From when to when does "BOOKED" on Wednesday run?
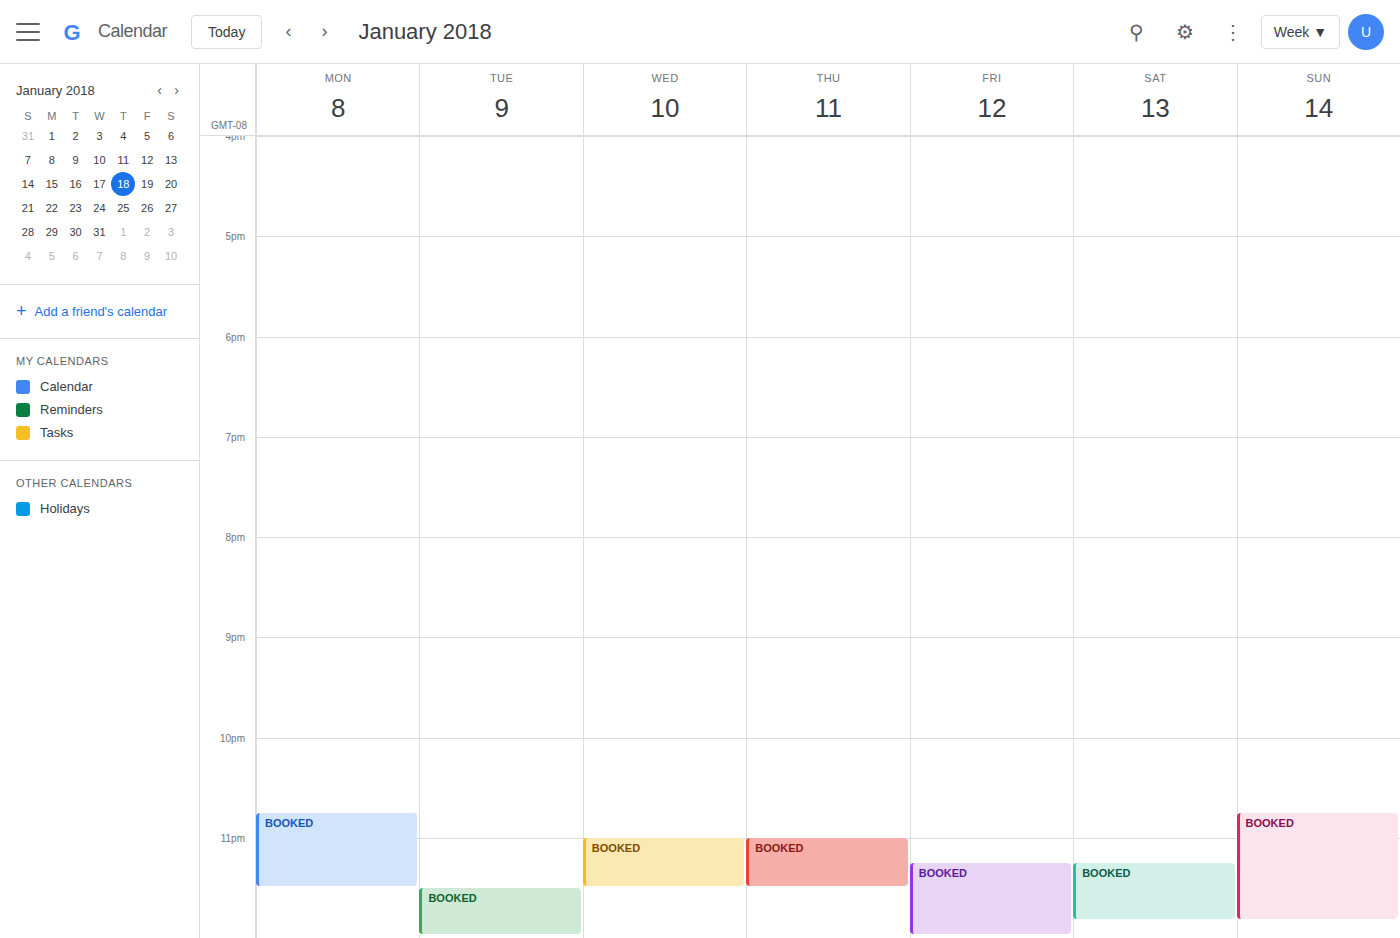
11:00 PM to 11:30 PM